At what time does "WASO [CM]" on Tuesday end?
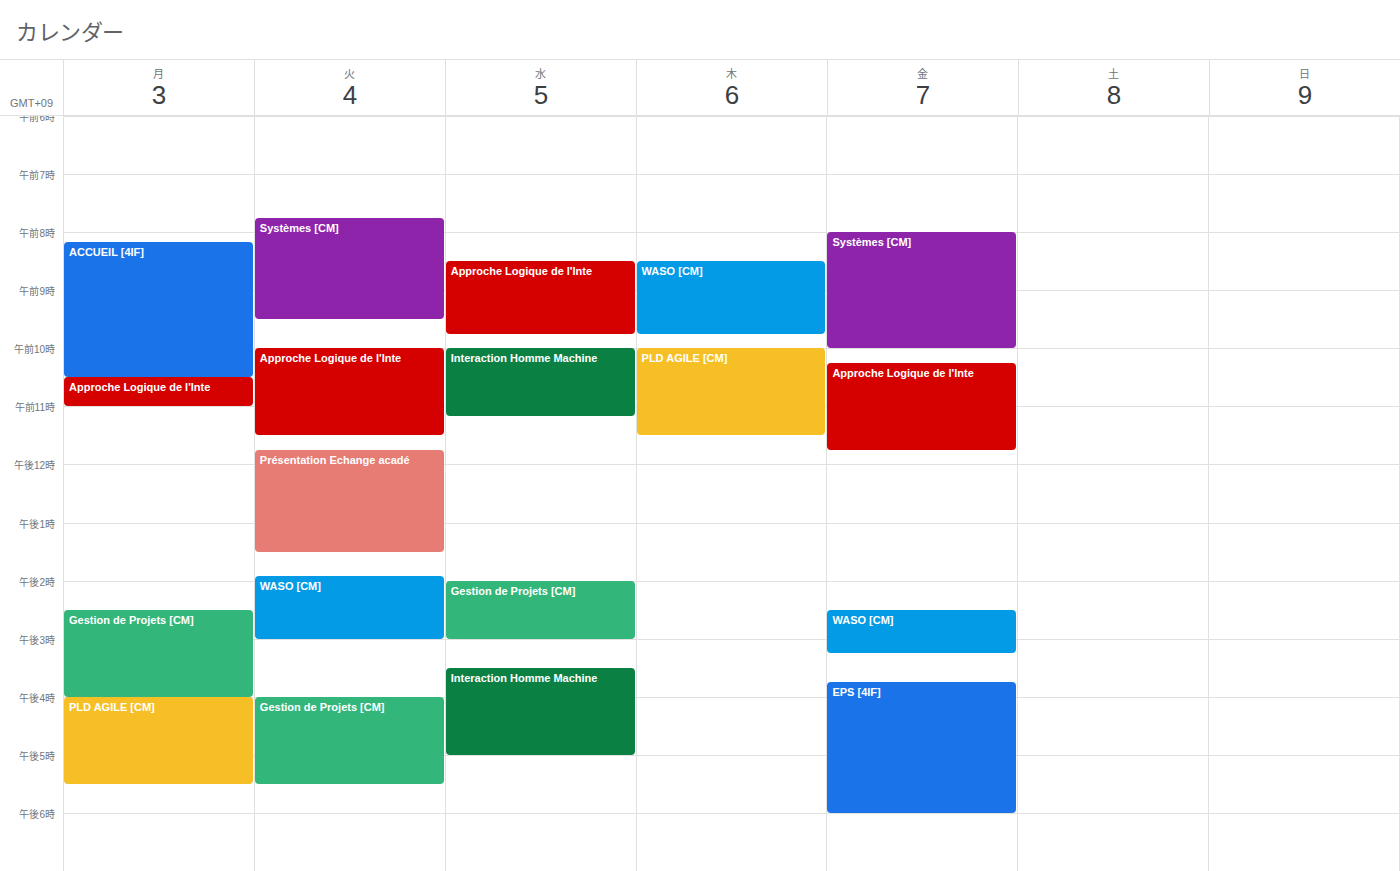
3:00 PM